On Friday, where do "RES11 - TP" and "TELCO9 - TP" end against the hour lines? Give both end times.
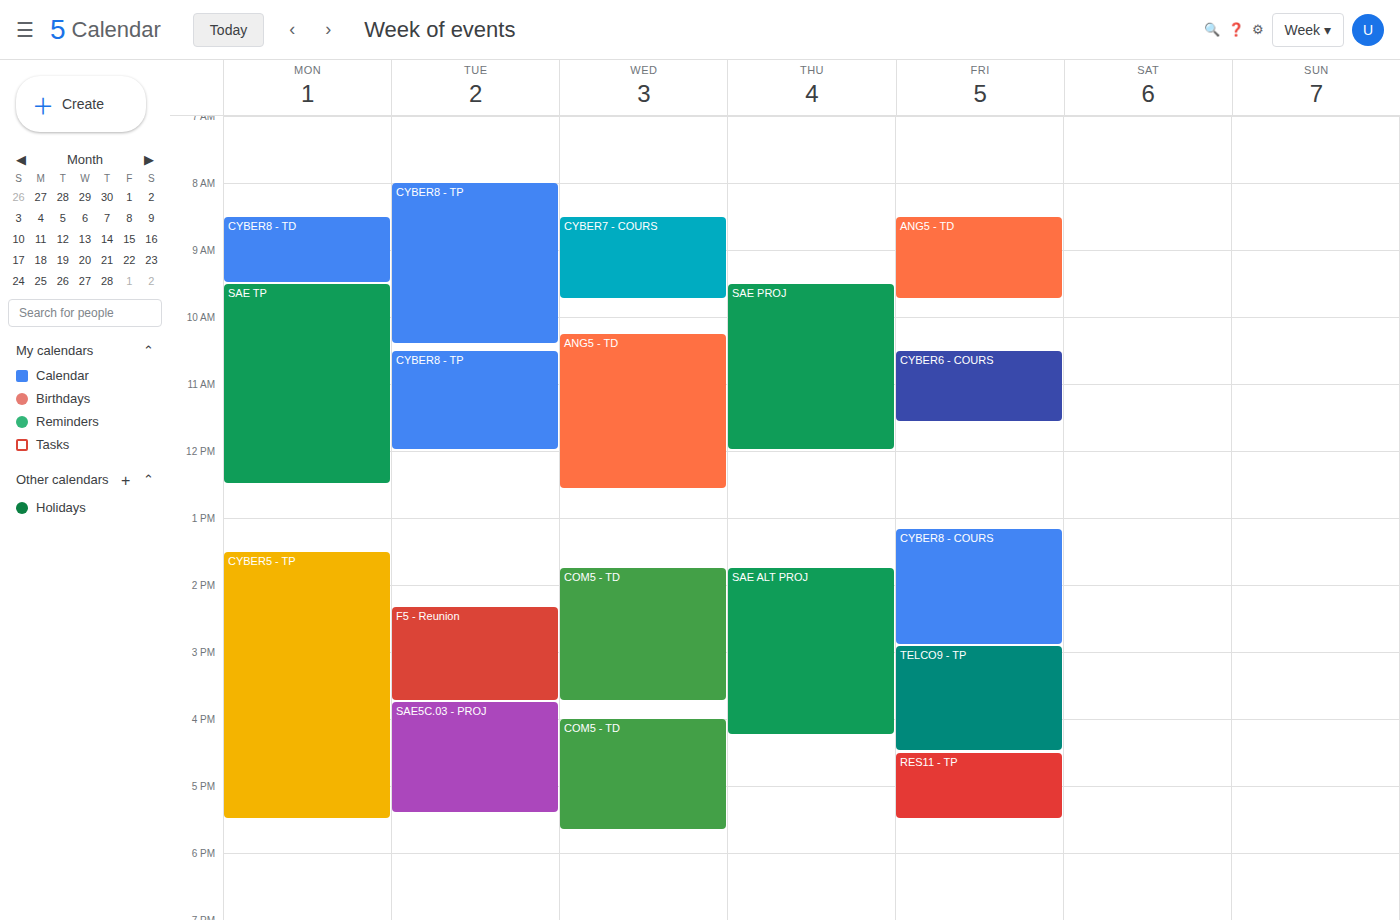
"RES11 - TP": 5:30 PM, halfway between the 5 PM and 6 PM lines. "TELCO9 - TP": 4:30 PM, halfway between the 4 PM and 5 PM lines.